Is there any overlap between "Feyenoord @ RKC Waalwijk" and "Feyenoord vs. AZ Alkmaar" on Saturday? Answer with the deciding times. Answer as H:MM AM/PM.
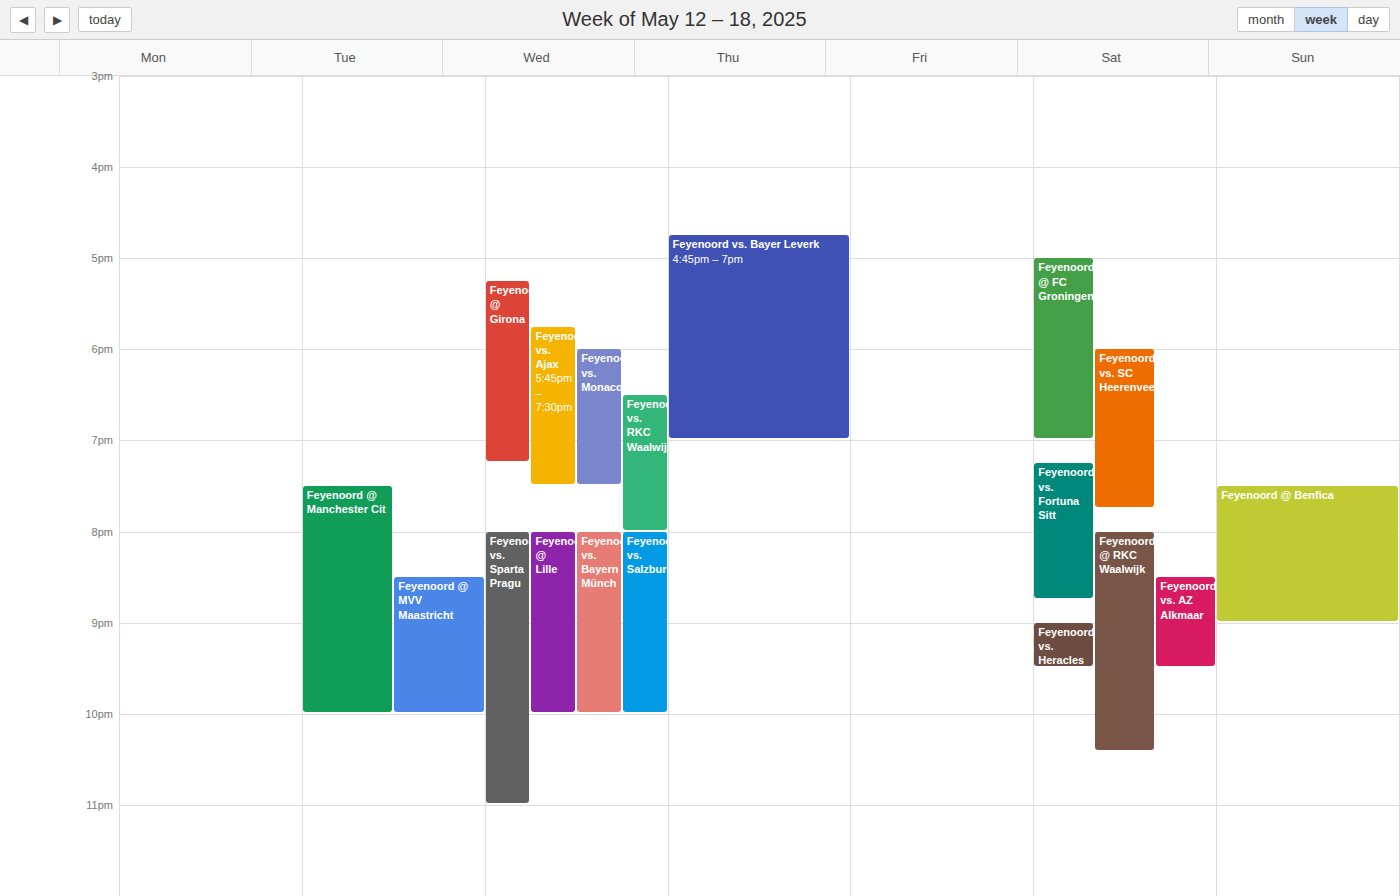
"Feyenoord vs. AZ Alkmaar" runs 8:30 PM to 9:30 PM, inside "Feyenoord @ RKC Waalwijk" -- they overlap.